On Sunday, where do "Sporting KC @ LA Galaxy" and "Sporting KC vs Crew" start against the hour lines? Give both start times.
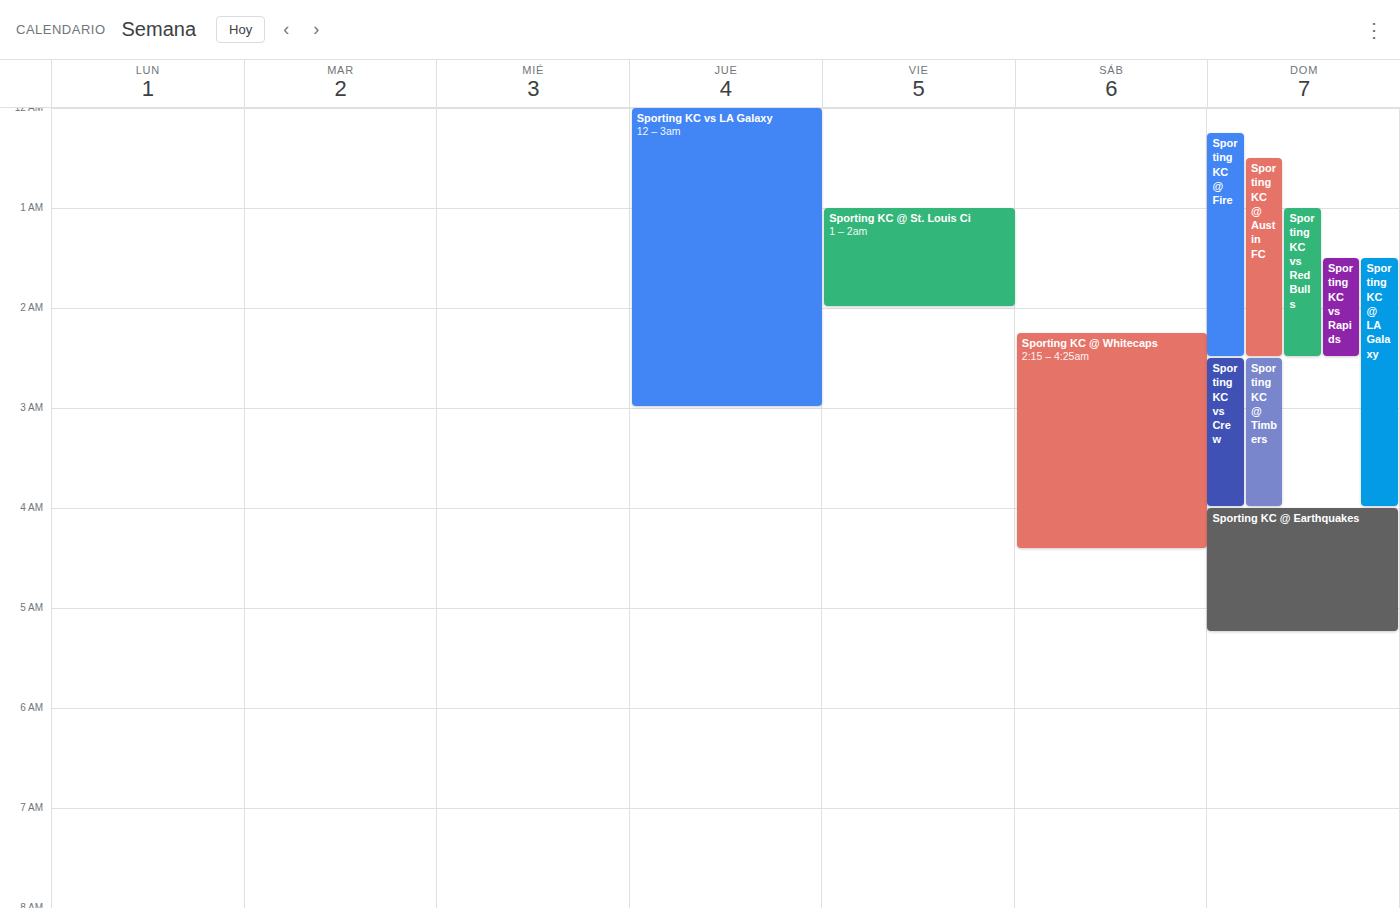
"Sporting KC @ LA Galaxy": 1:30 AM, halfway between the 1 AM and 2 AM lines. "Sporting KC vs Crew": 2:30 AM, halfway between the 2 AM and 3 AM lines.